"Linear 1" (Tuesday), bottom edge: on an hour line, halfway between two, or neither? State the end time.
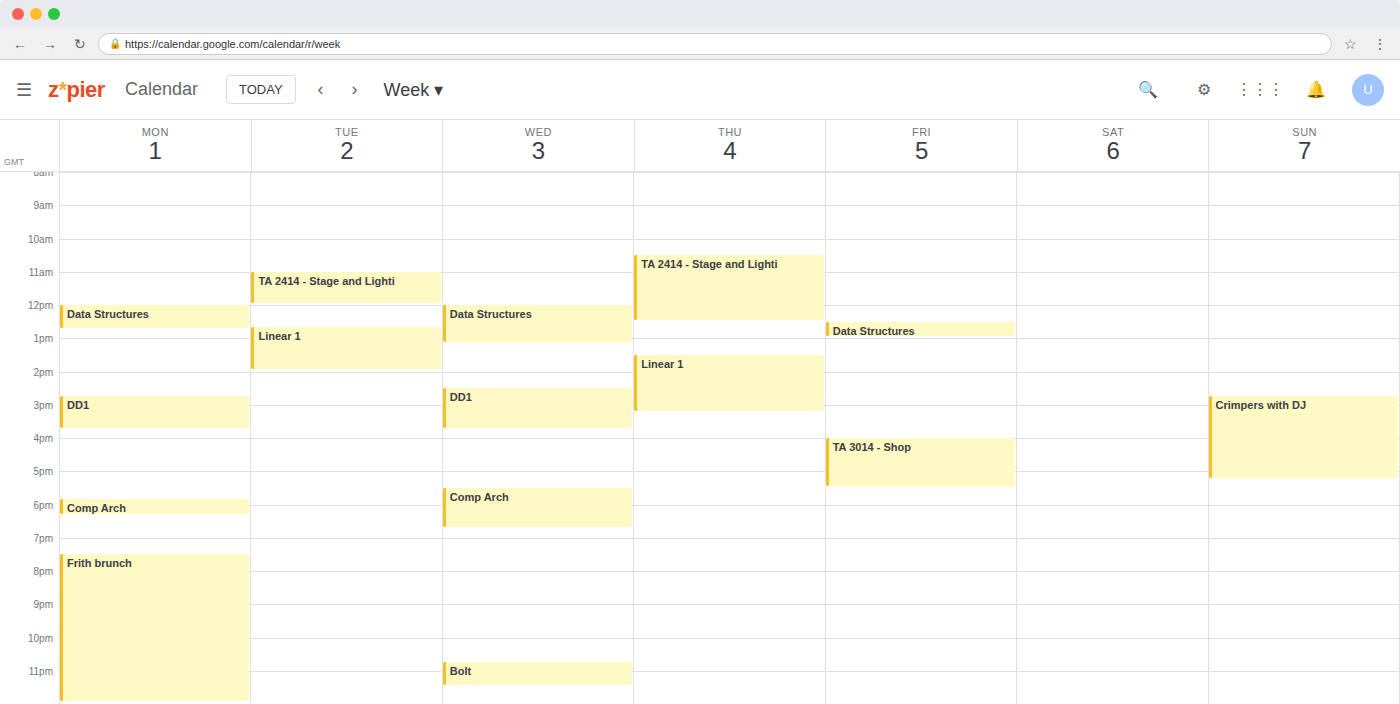
2:00 PM -- exactly on the 2 PM line.